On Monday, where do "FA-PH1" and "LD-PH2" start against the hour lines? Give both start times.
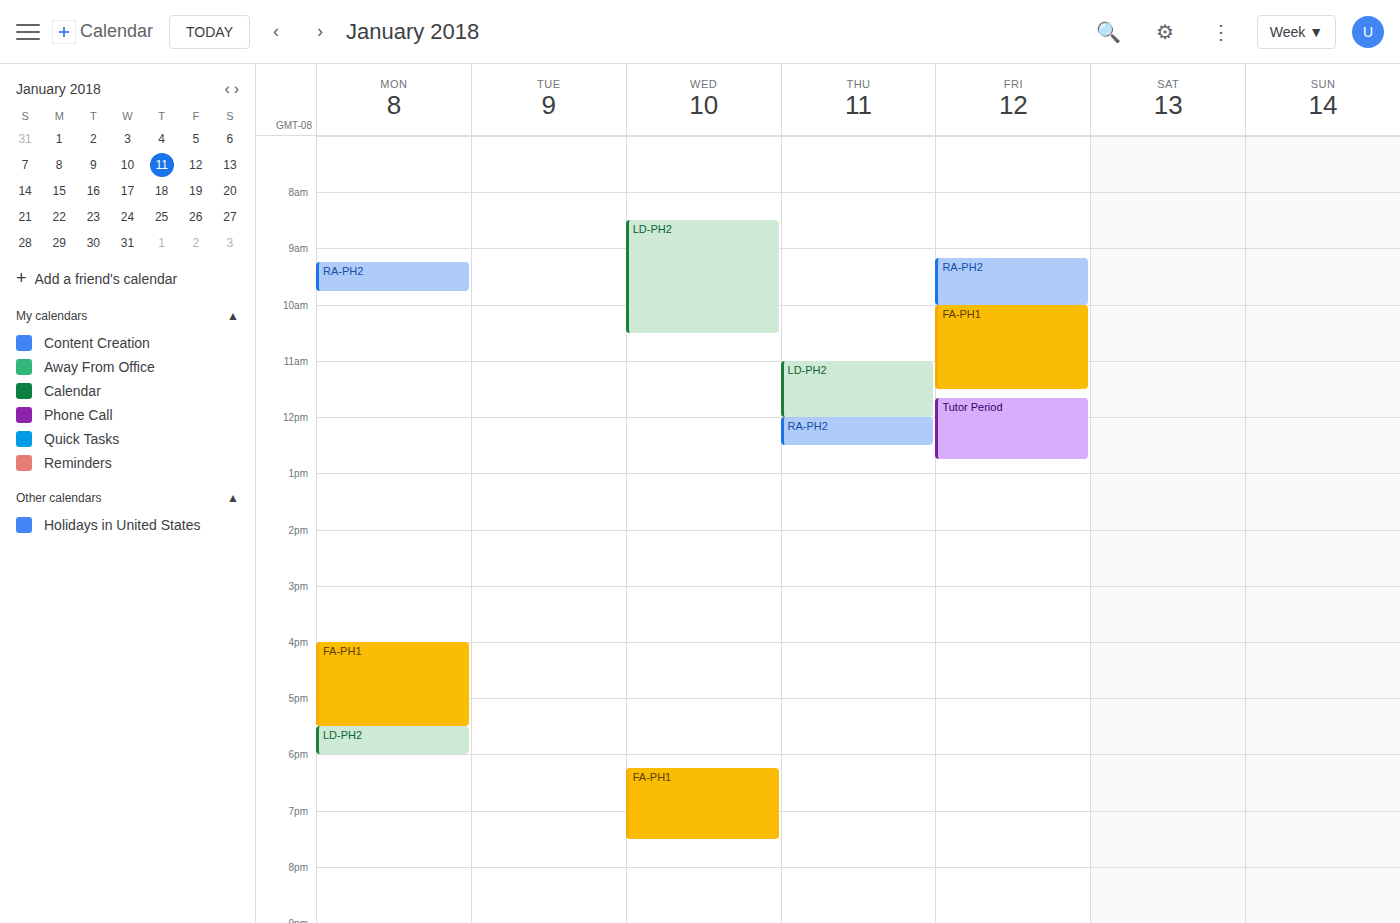
"FA-PH1": 16:00, exactly on the 16:00 line. "LD-PH2": 17:30, halfway between the 17:00 and 18:00 lines.